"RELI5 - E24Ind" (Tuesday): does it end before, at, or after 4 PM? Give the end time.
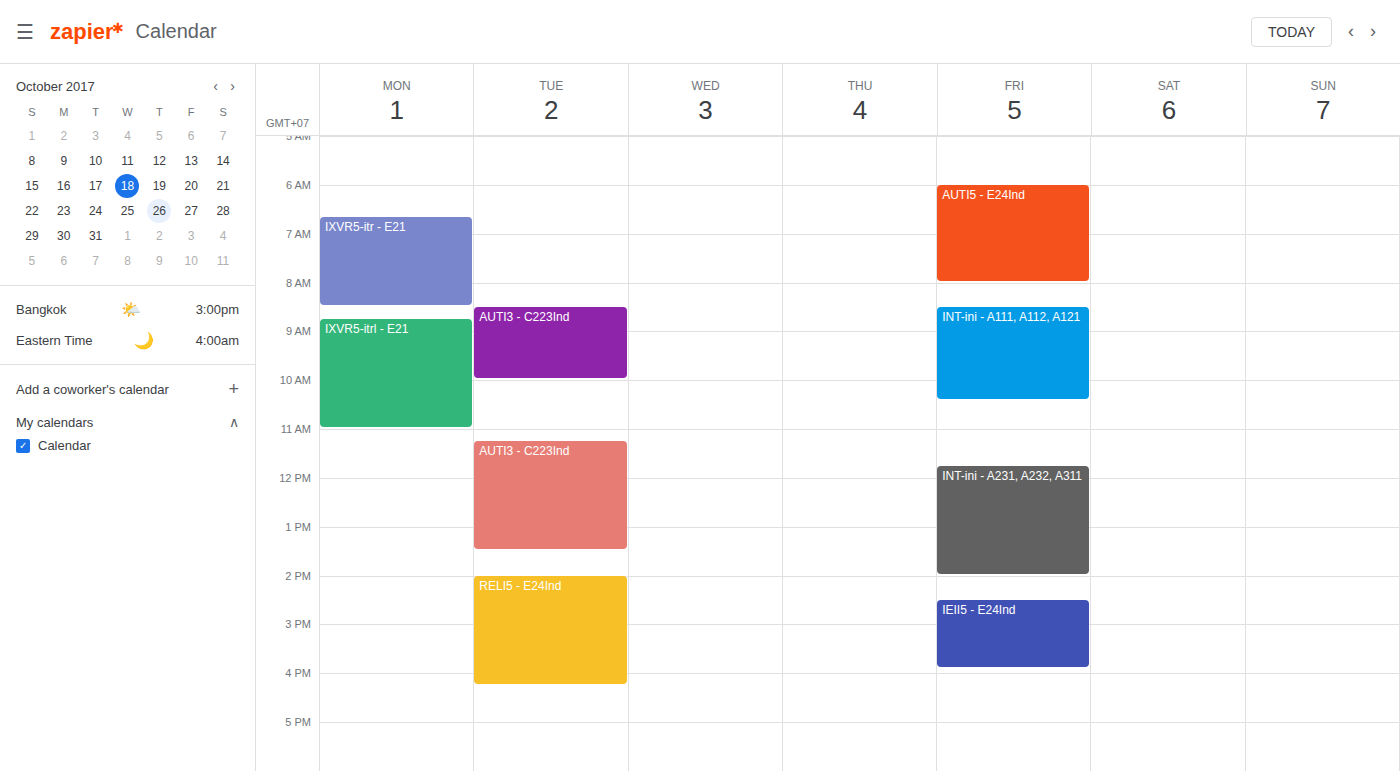
4:15 PM -- after 4 PM, 15 minutes below the 4 PM line.